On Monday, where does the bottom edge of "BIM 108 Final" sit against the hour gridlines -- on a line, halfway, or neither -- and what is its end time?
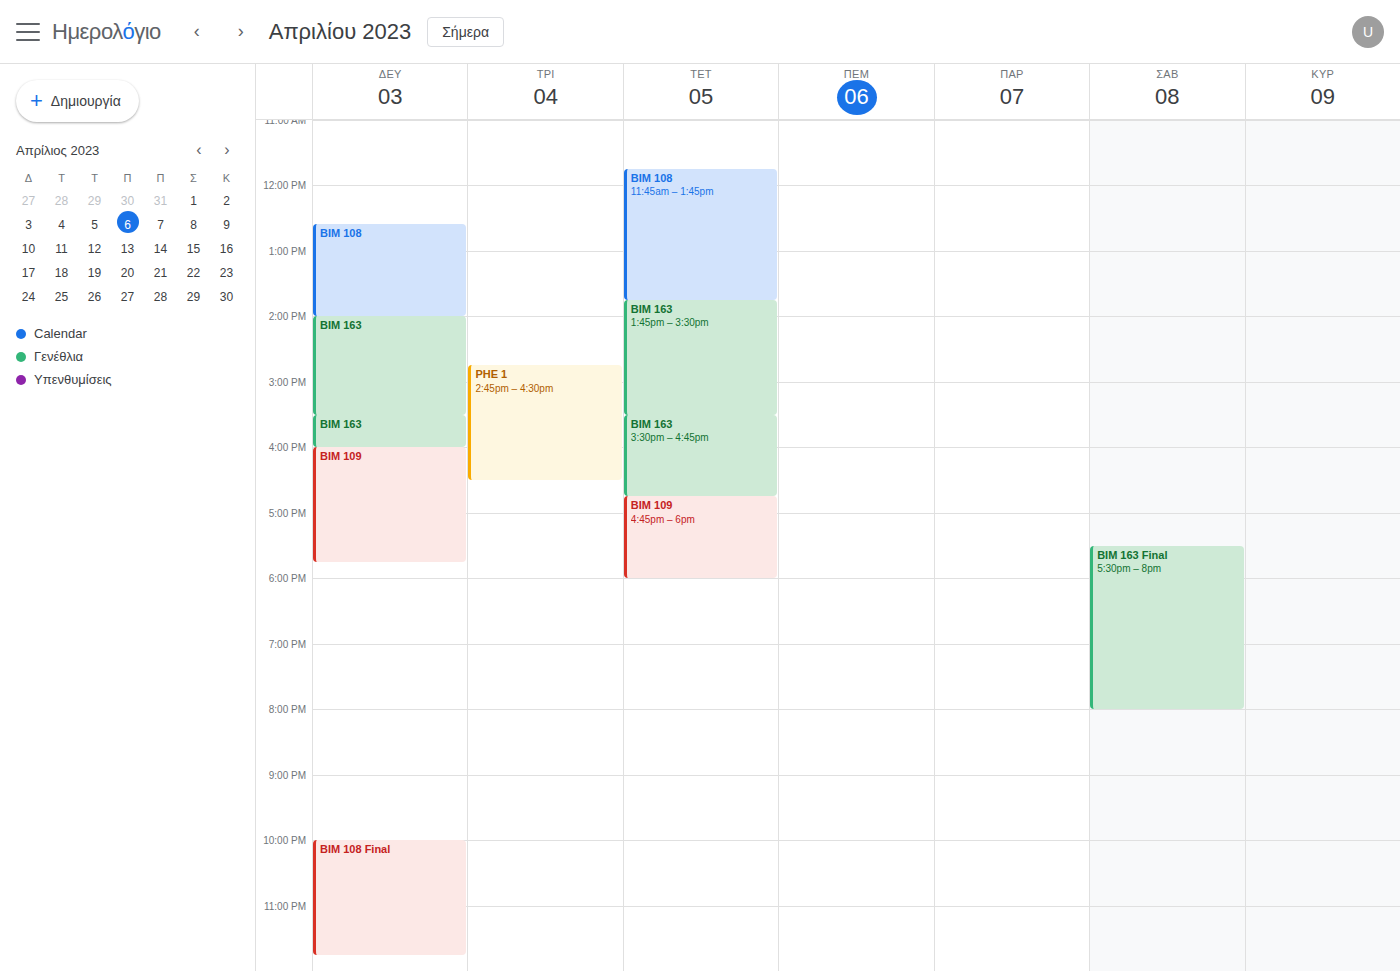
23:45 -- neither: three quarters of the way from the 23:00 line to the 24:00 line.